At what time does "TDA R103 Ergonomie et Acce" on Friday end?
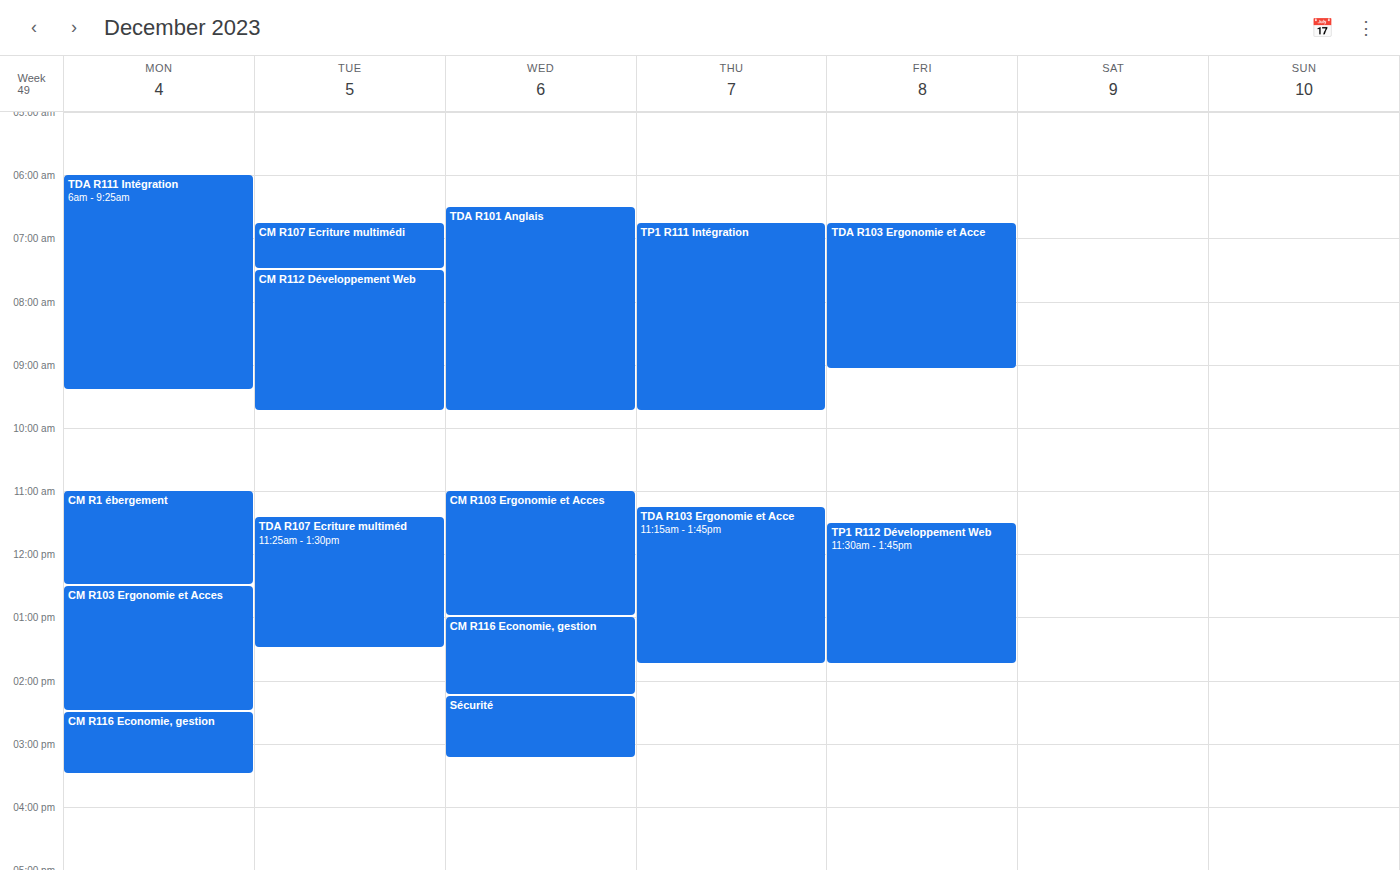
9:05 AM